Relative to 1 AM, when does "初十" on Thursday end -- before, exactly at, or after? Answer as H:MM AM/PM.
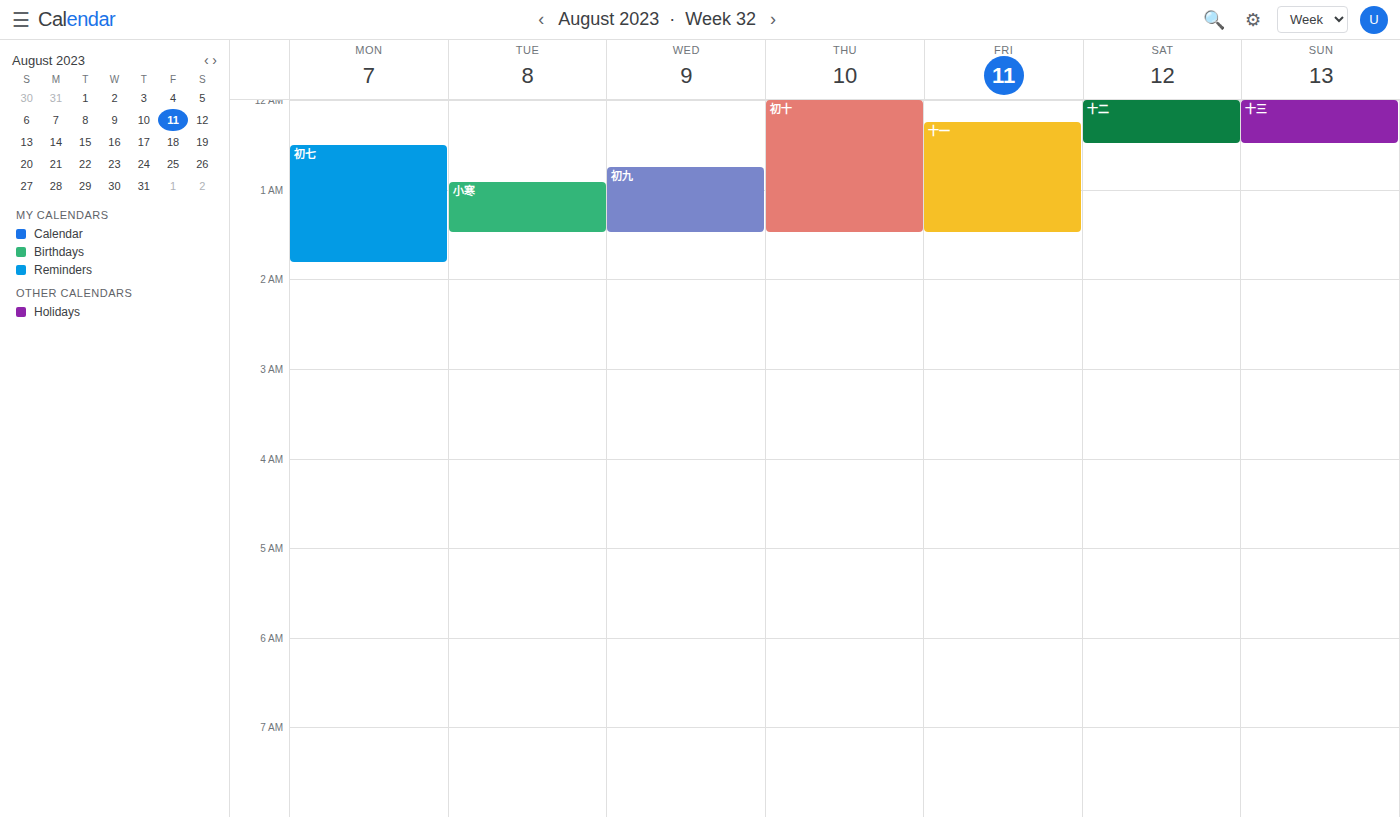
1:30 AM -- after 1 AM, 30 minutes below the 1 AM line.